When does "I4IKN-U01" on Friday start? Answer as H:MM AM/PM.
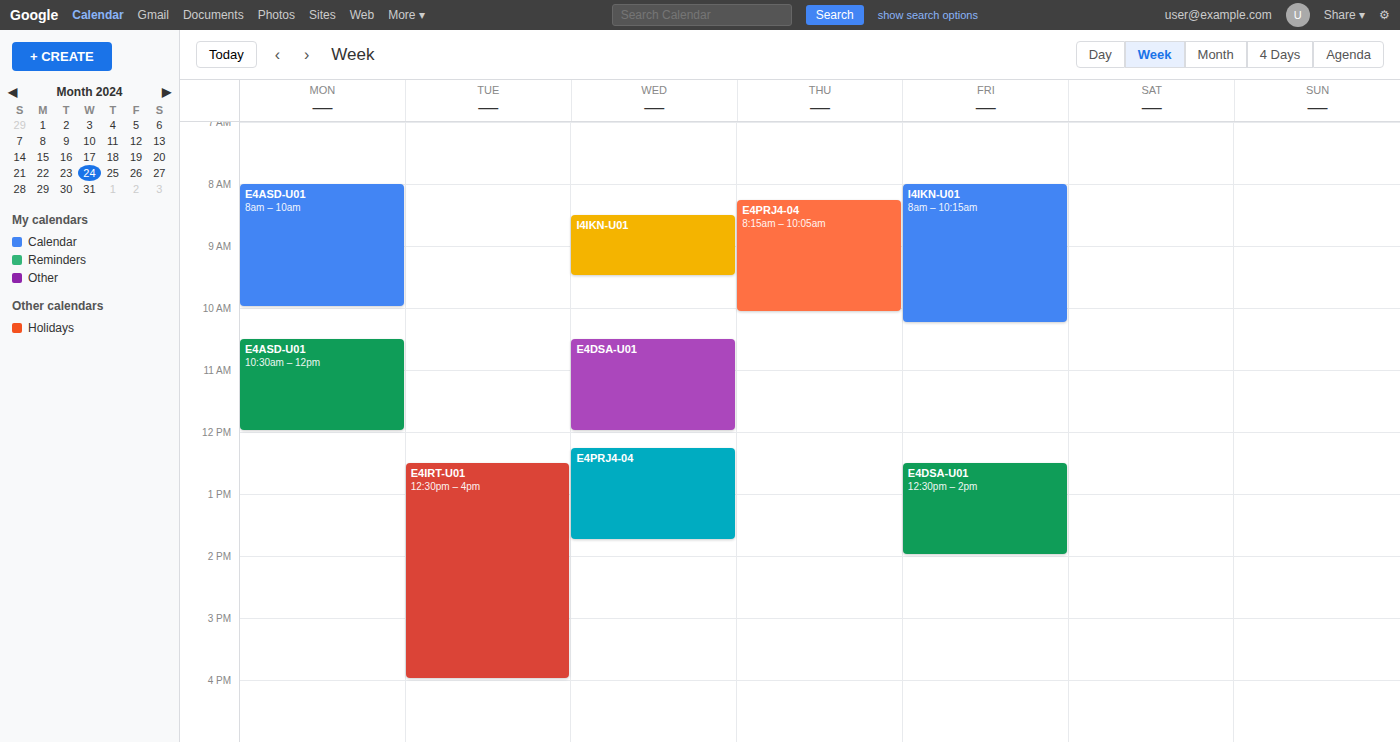
8:00 AM